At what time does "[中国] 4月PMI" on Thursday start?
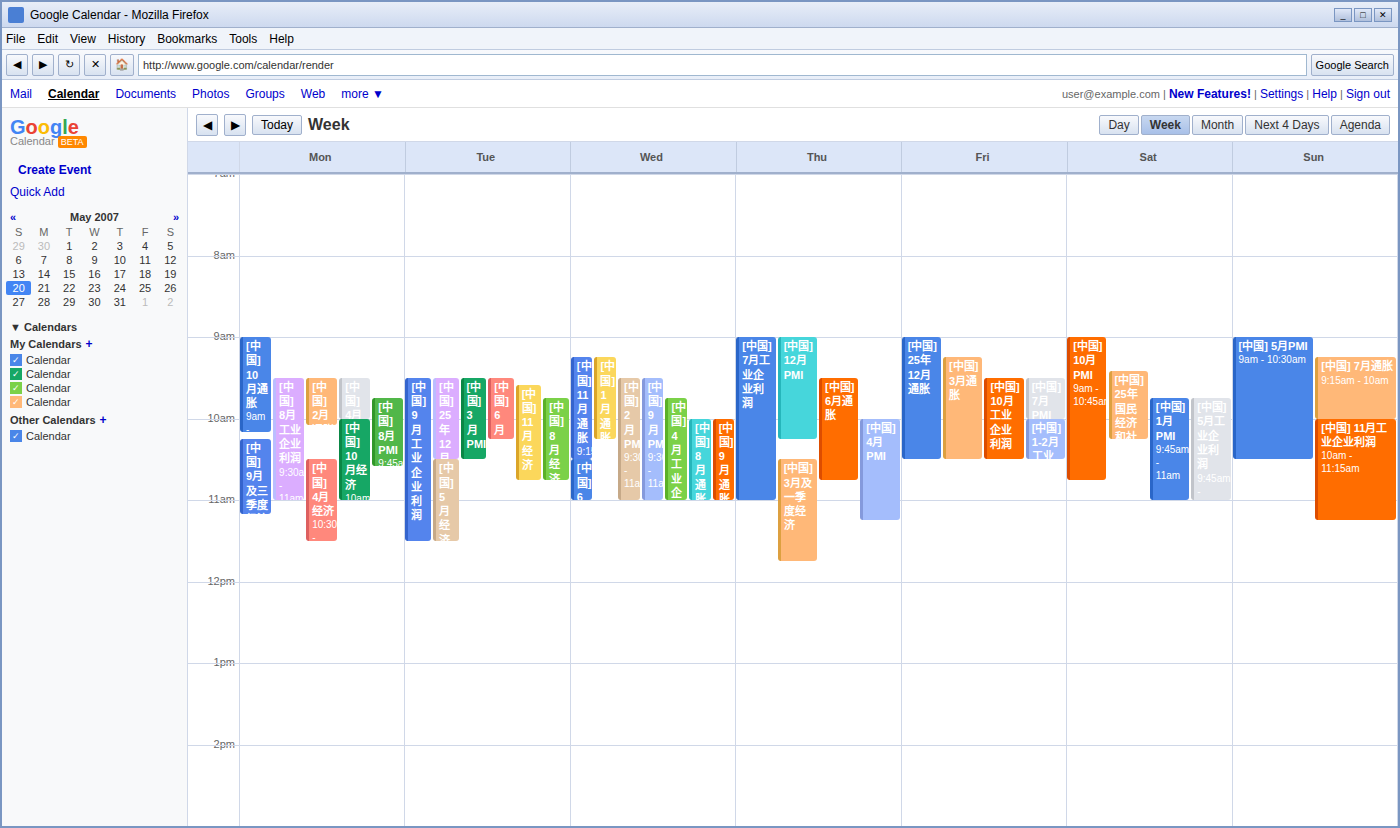
10:00 AM